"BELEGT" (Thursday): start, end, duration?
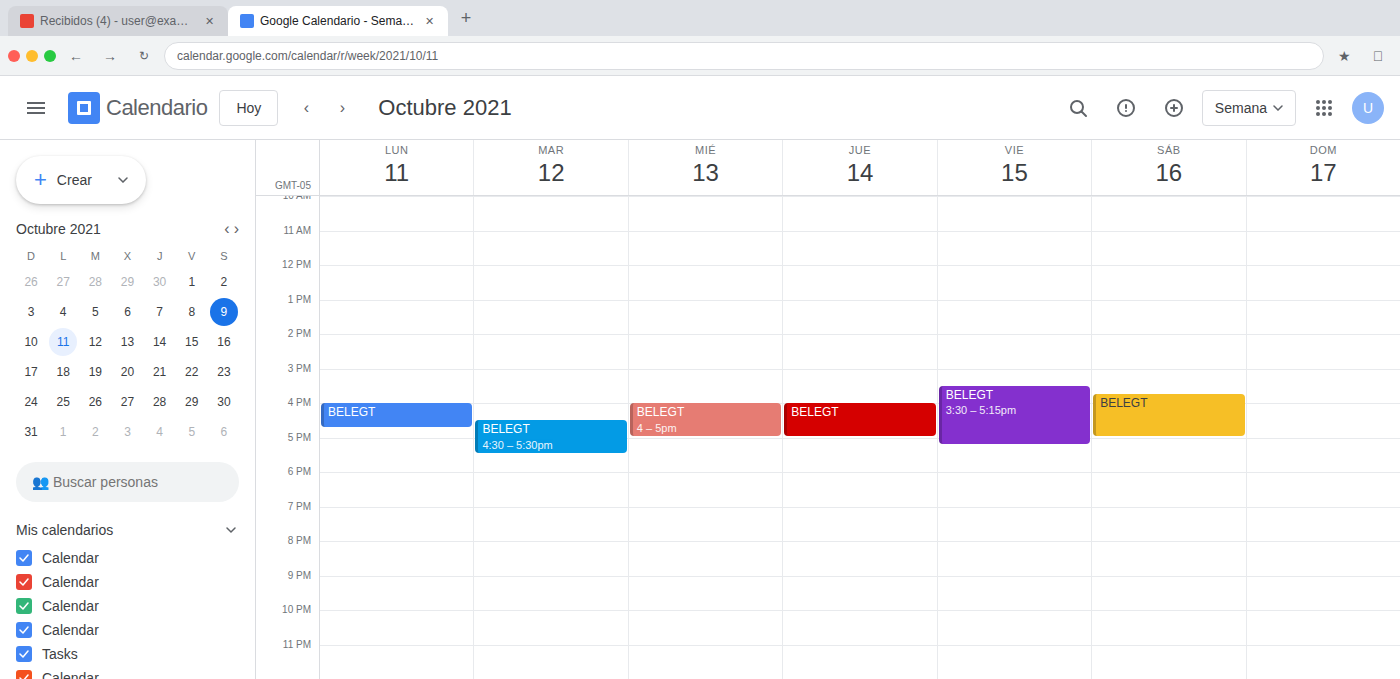
4:00 PM to 5:00 PM, 1 hour